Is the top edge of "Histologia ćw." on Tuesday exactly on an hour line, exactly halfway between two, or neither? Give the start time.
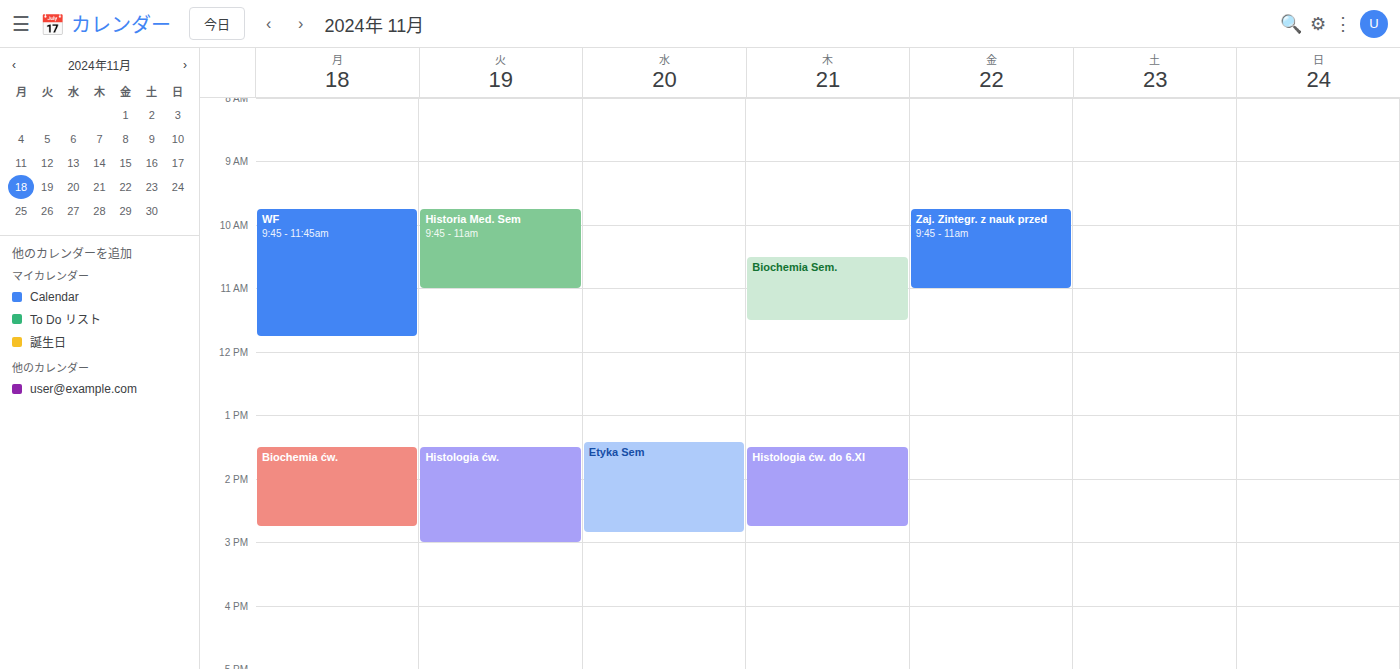
1:30 PM -- halfway between the 1 PM and 2 PM lines.